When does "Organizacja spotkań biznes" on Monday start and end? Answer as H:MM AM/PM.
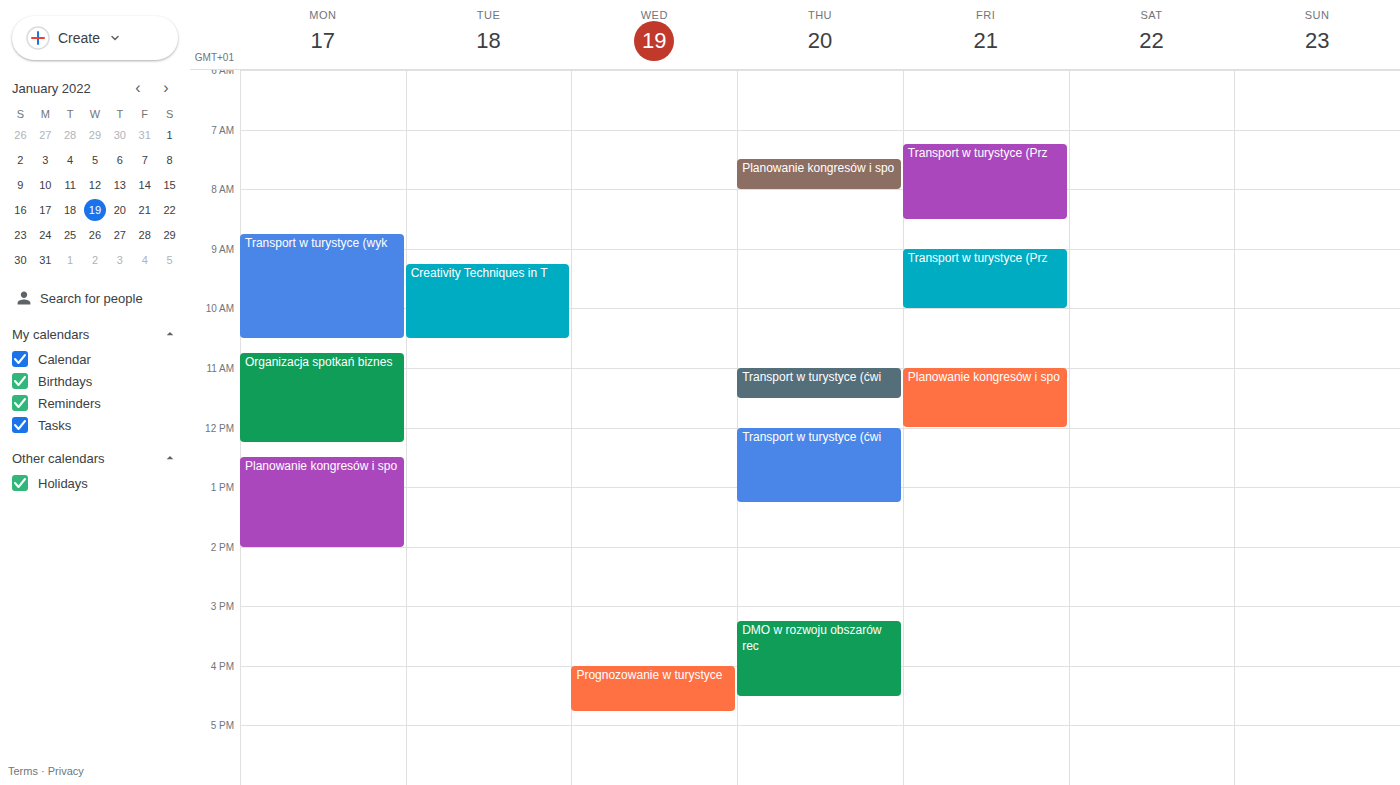
10:45 AM to 12:15 PM